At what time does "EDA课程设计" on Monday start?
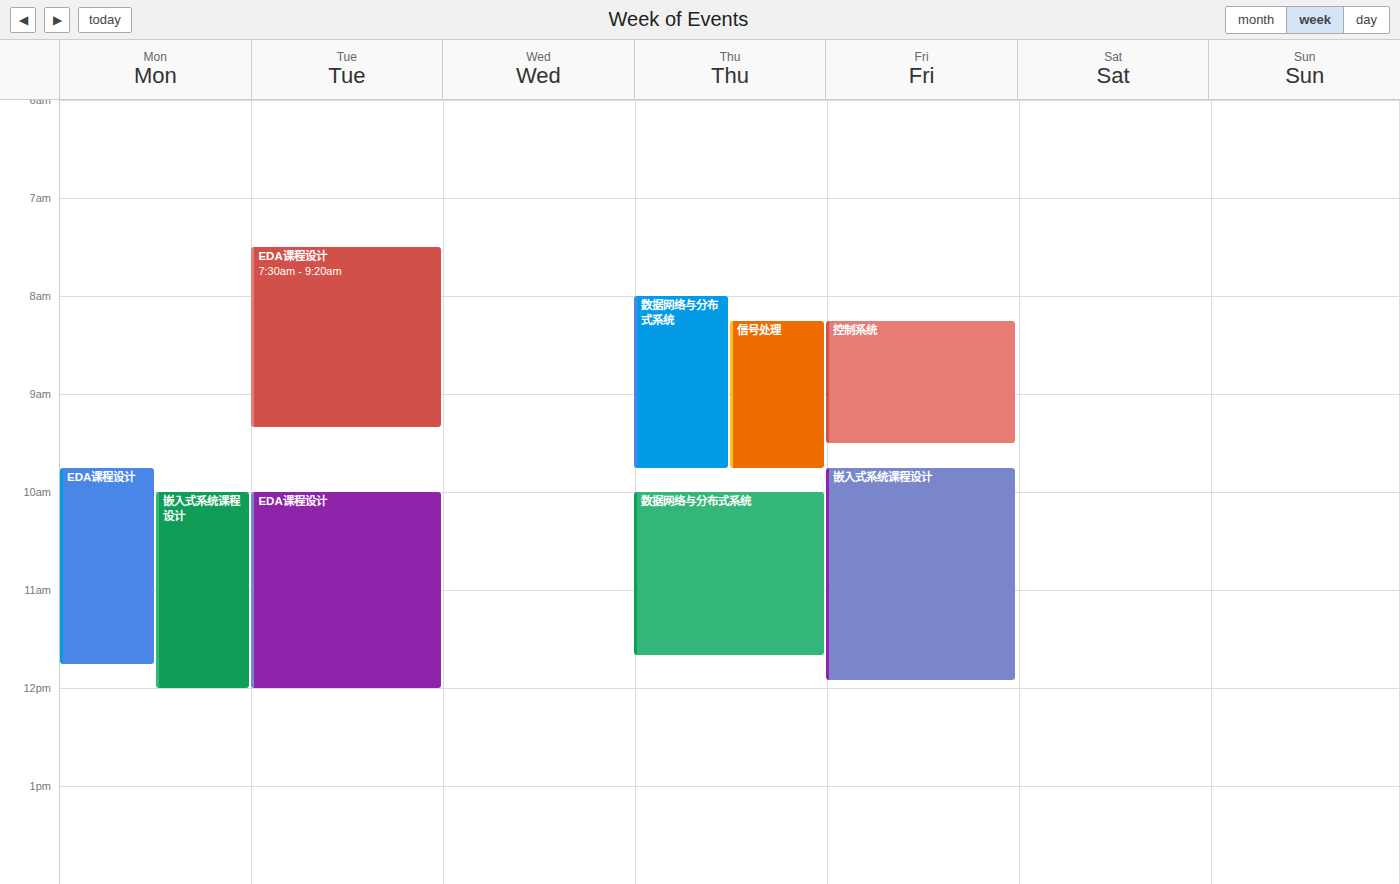
9:45 AM